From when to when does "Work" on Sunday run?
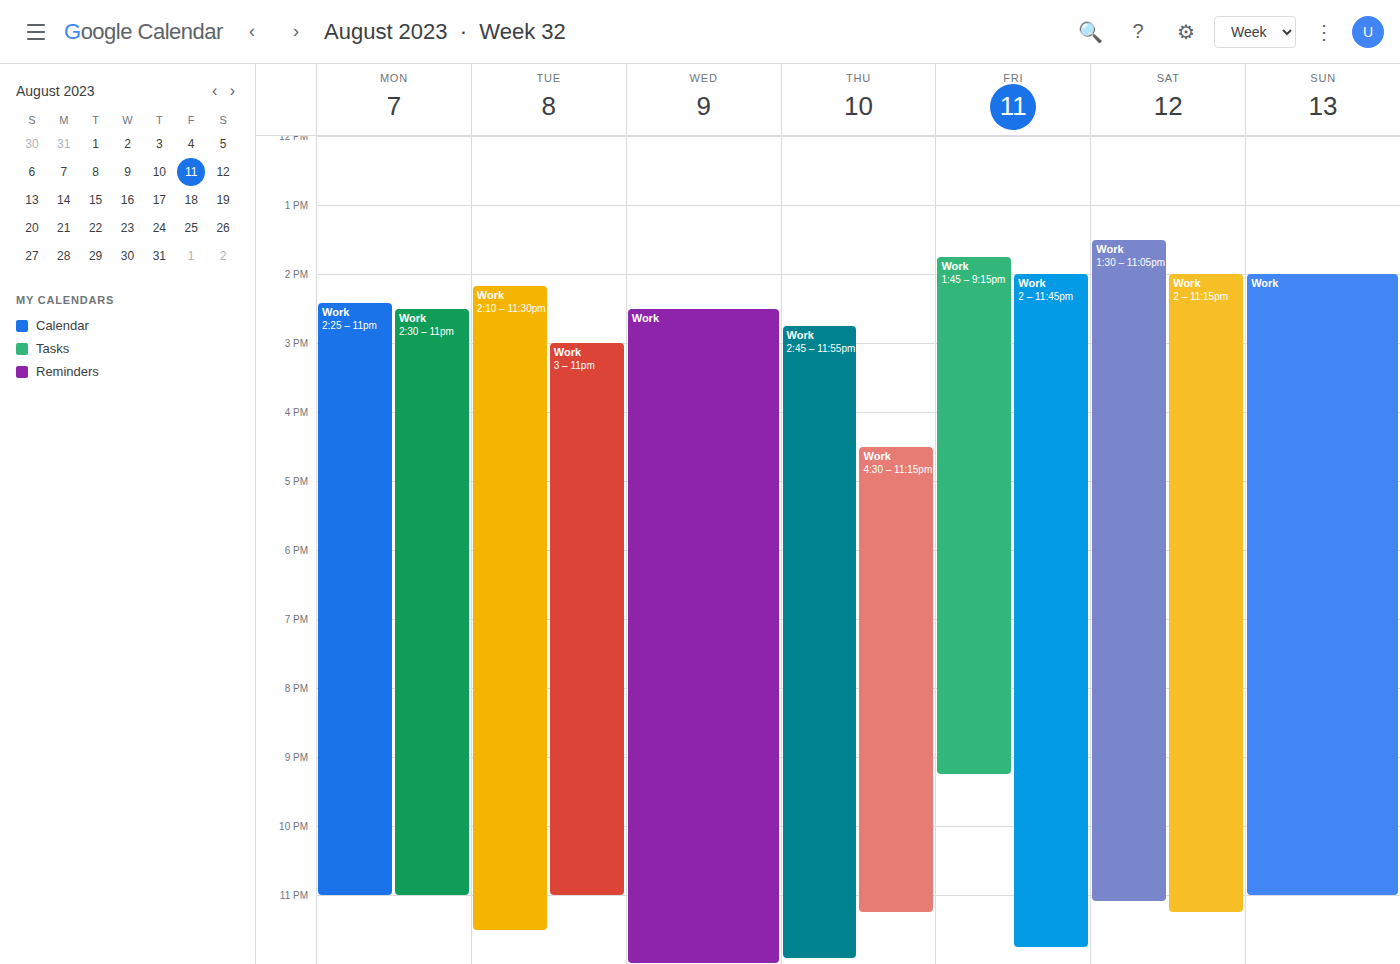
2:00 PM to 11:00 PM